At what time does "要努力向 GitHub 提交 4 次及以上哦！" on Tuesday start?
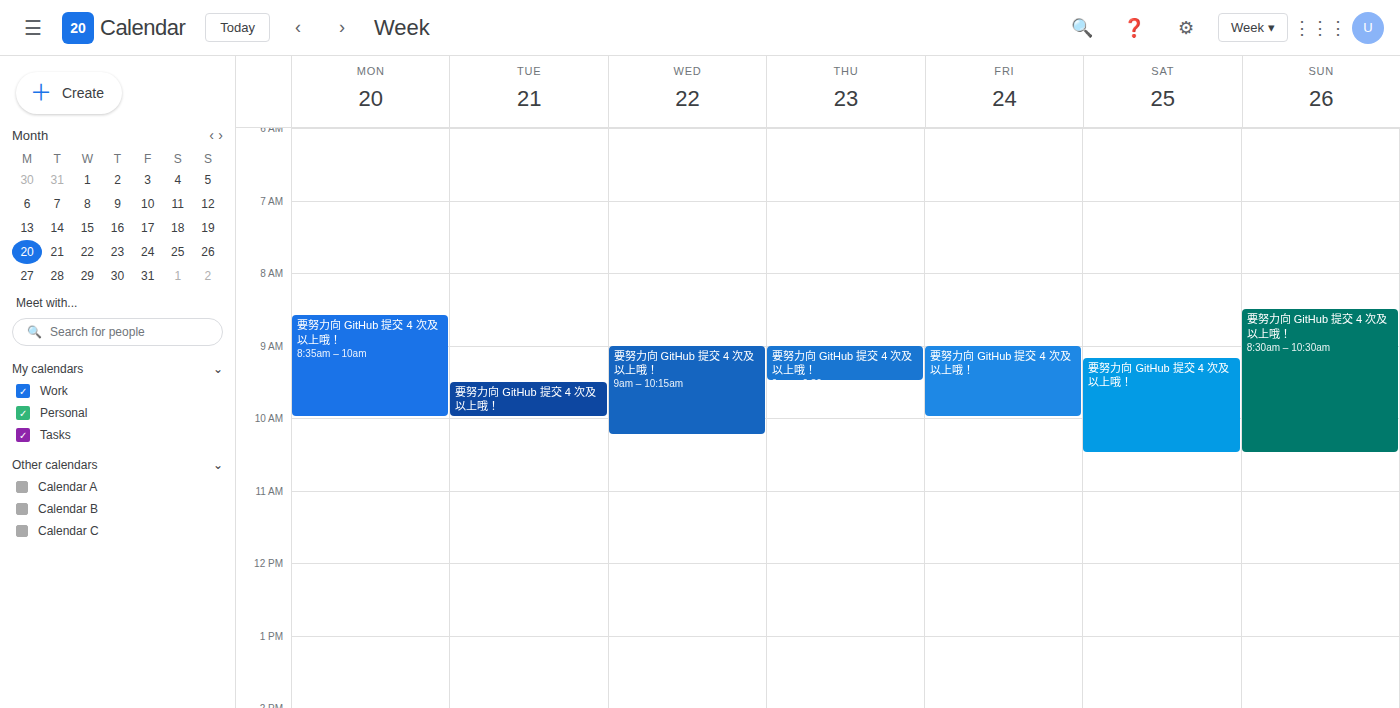
9:30 AM